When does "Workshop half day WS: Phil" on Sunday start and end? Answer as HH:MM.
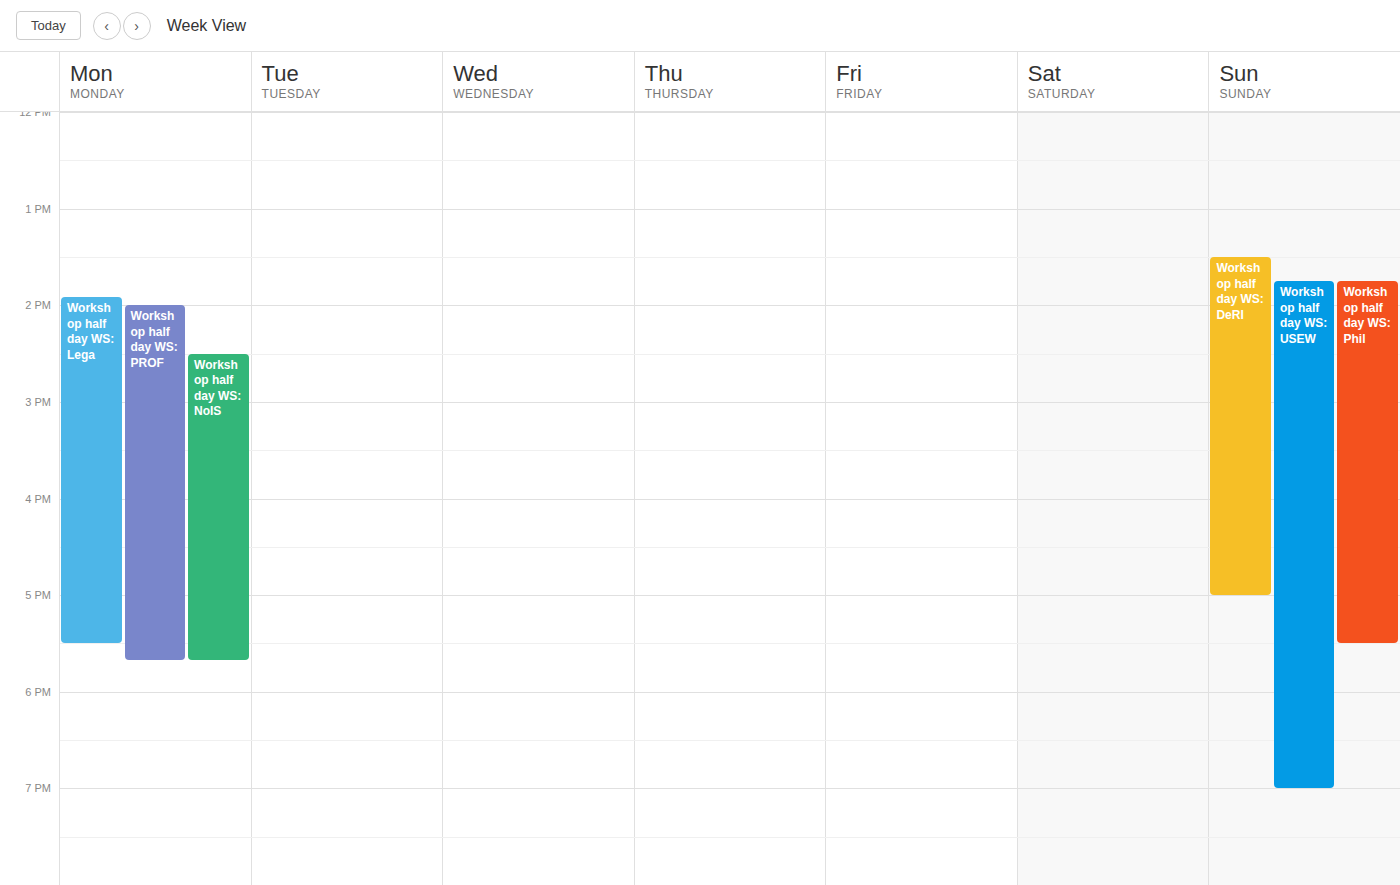
13:45 to 17:30